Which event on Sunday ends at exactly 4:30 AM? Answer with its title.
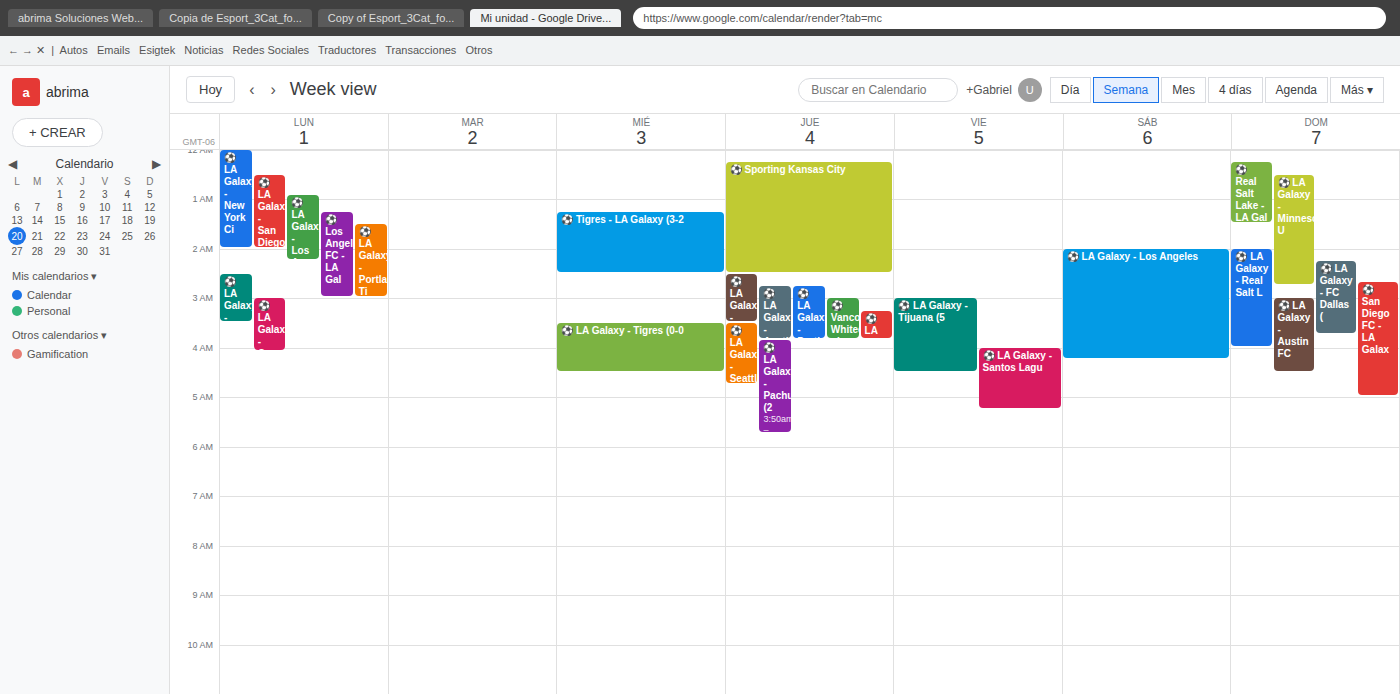
"⚽️ LA Galaxy - Austin FC"